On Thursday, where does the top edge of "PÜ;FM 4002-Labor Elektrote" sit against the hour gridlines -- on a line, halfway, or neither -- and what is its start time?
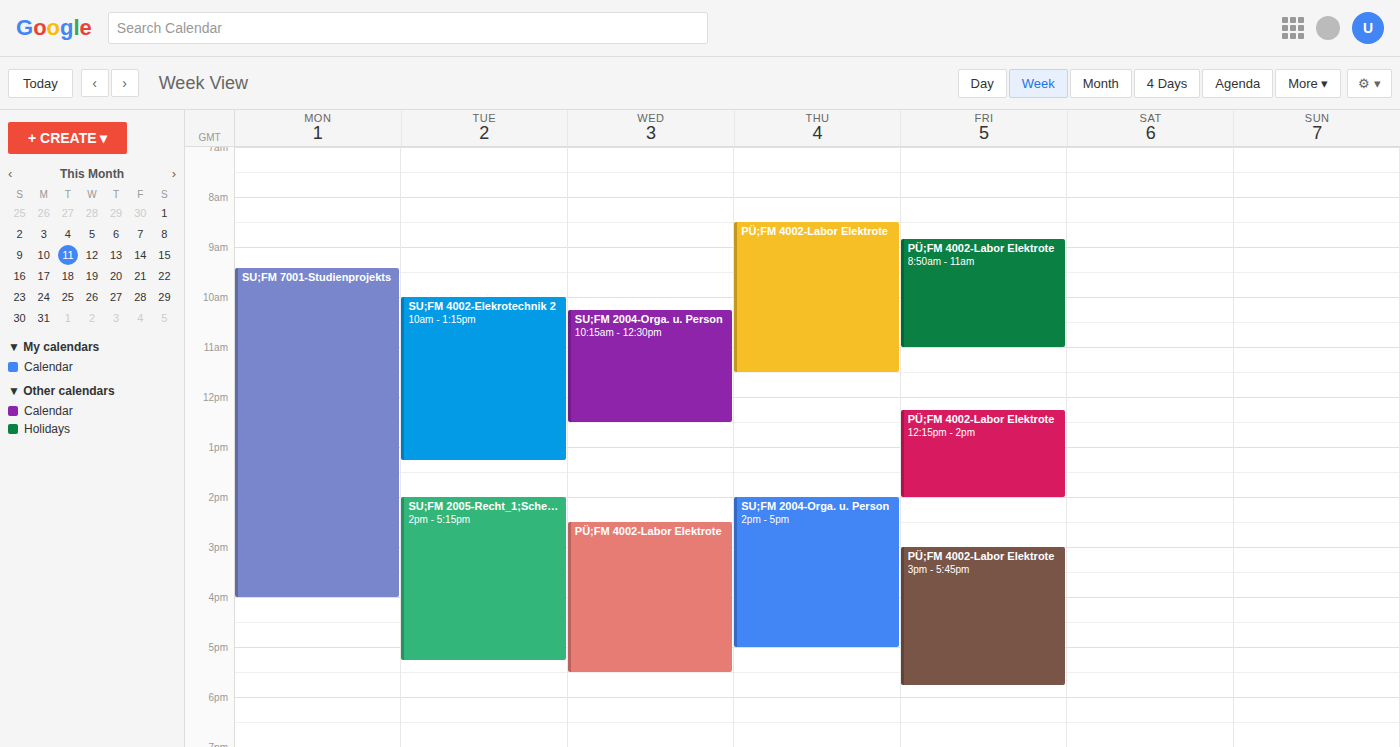
8:30 AM -- halfway between the 8 AM and 9 AM lines.